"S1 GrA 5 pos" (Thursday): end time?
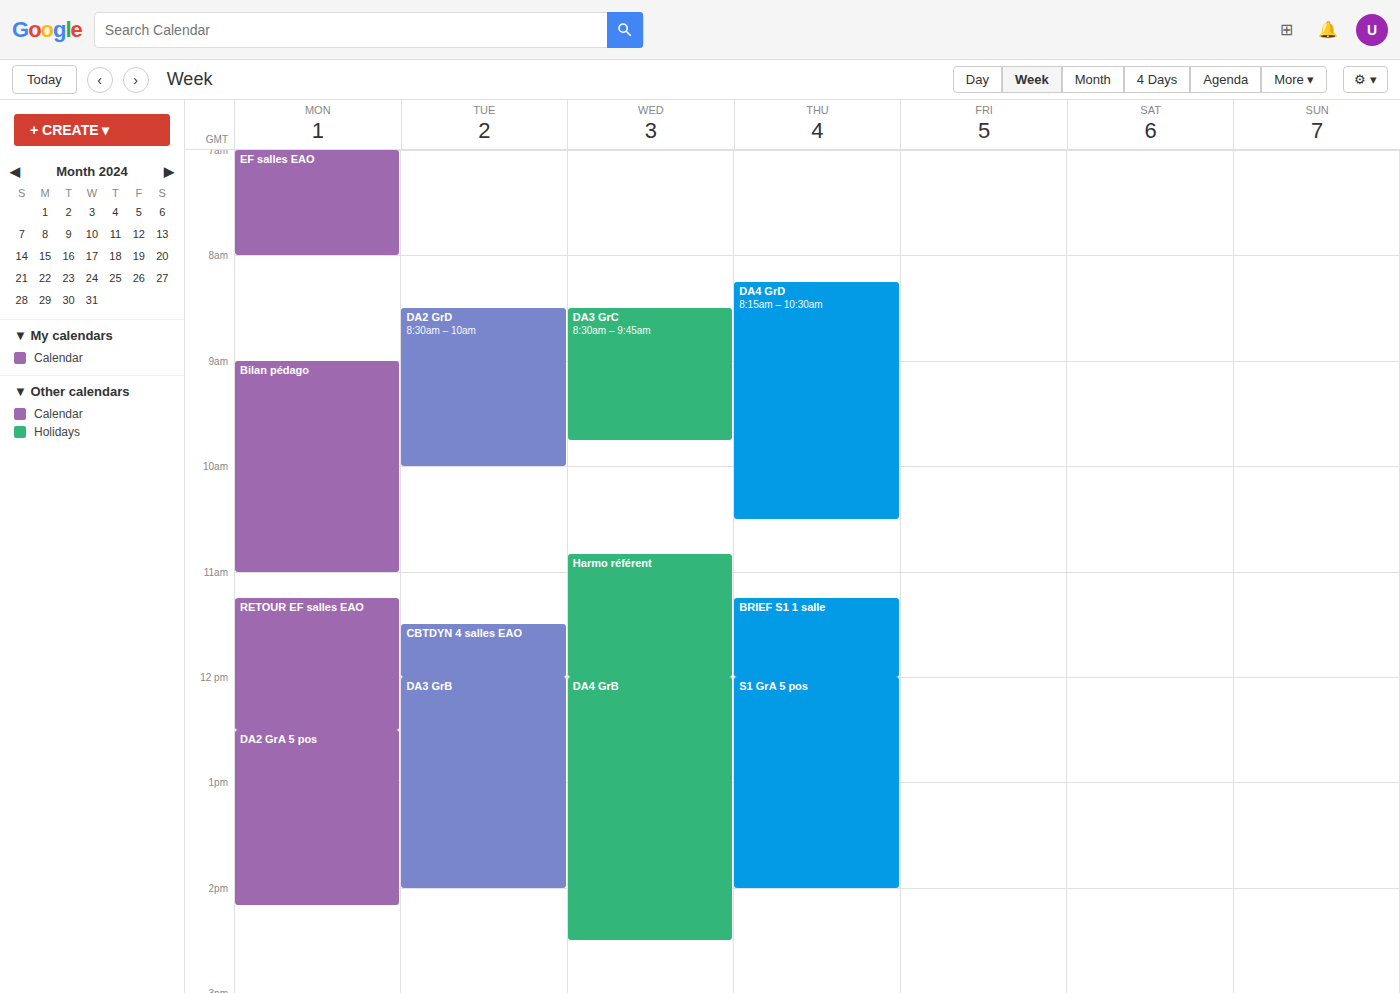
2:00 PM